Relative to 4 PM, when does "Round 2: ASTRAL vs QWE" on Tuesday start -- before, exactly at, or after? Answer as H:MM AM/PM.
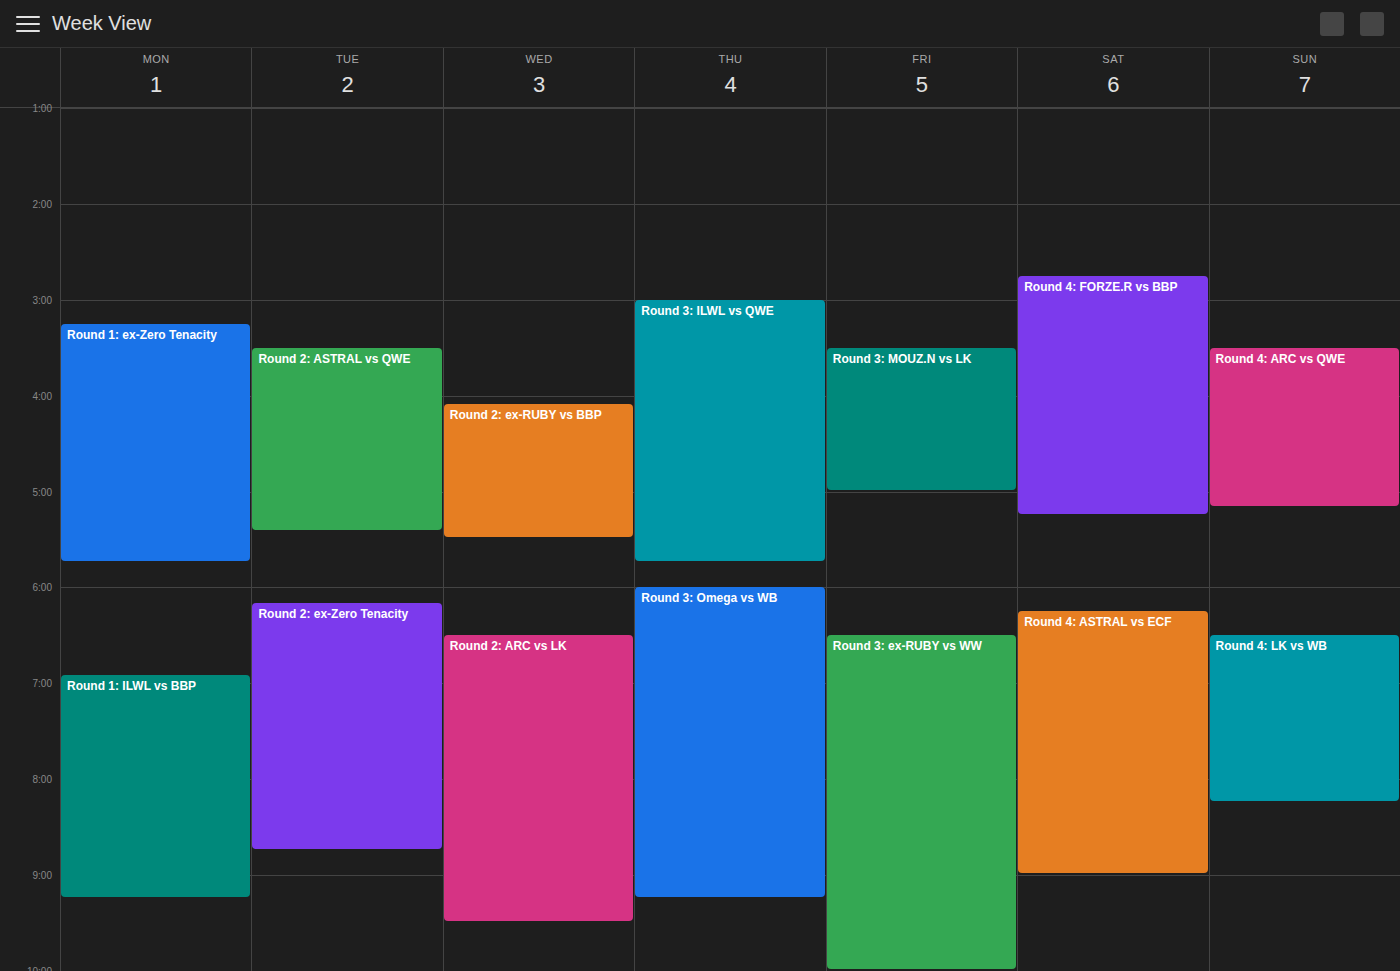
3:30 PM -- before 4 PM, 30 minutes above the 4 PM line.